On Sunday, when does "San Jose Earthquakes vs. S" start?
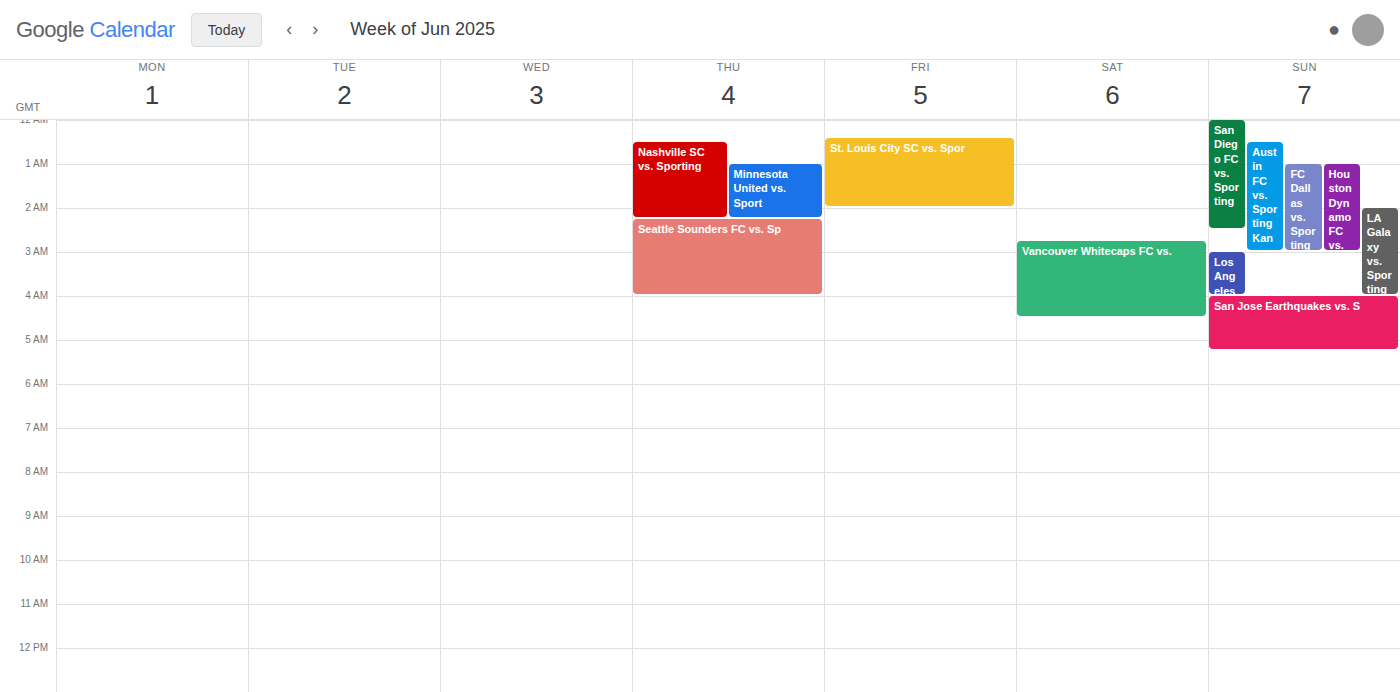
4:00 AM